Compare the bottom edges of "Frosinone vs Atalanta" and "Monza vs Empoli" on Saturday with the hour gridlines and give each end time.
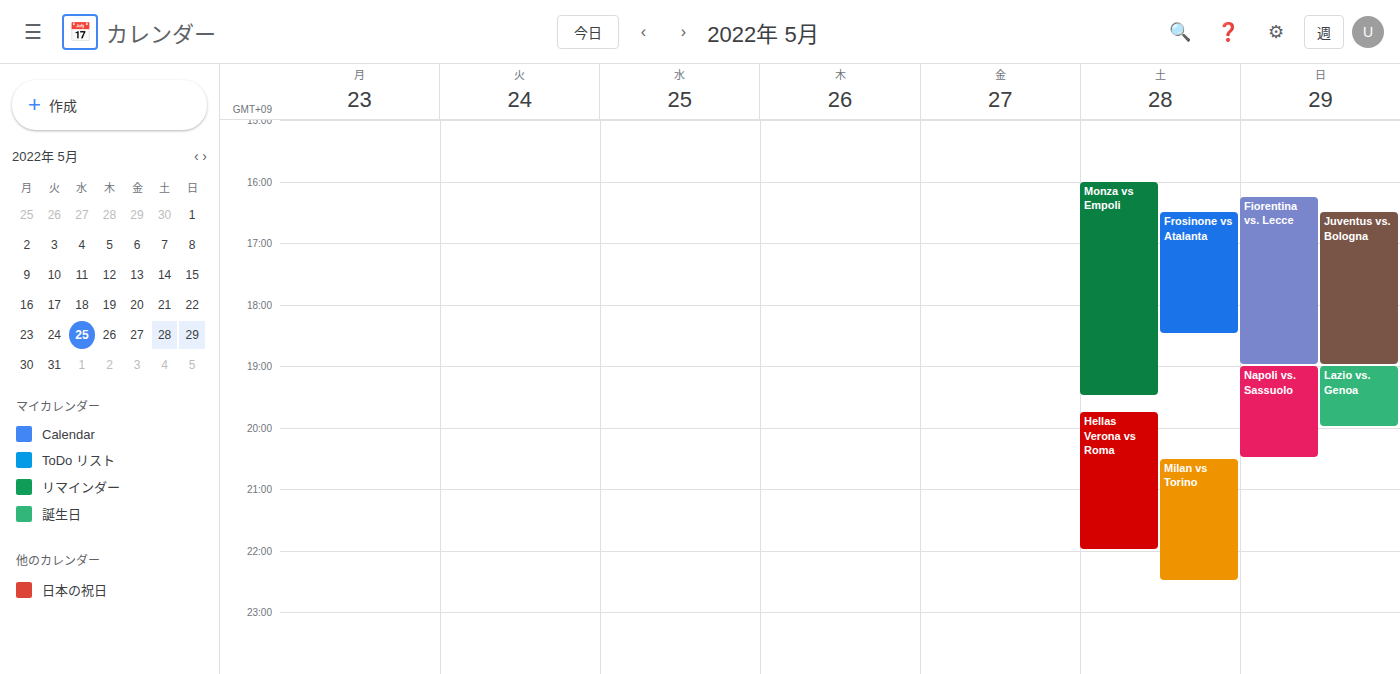
"Frosinone vs Atalanta": 6:30 PM, halfway between the 6 PM and 7 PM lines. "Monza vs Empoli": 7:30 PM, halfway between the 7 PM and 8 PM lines.